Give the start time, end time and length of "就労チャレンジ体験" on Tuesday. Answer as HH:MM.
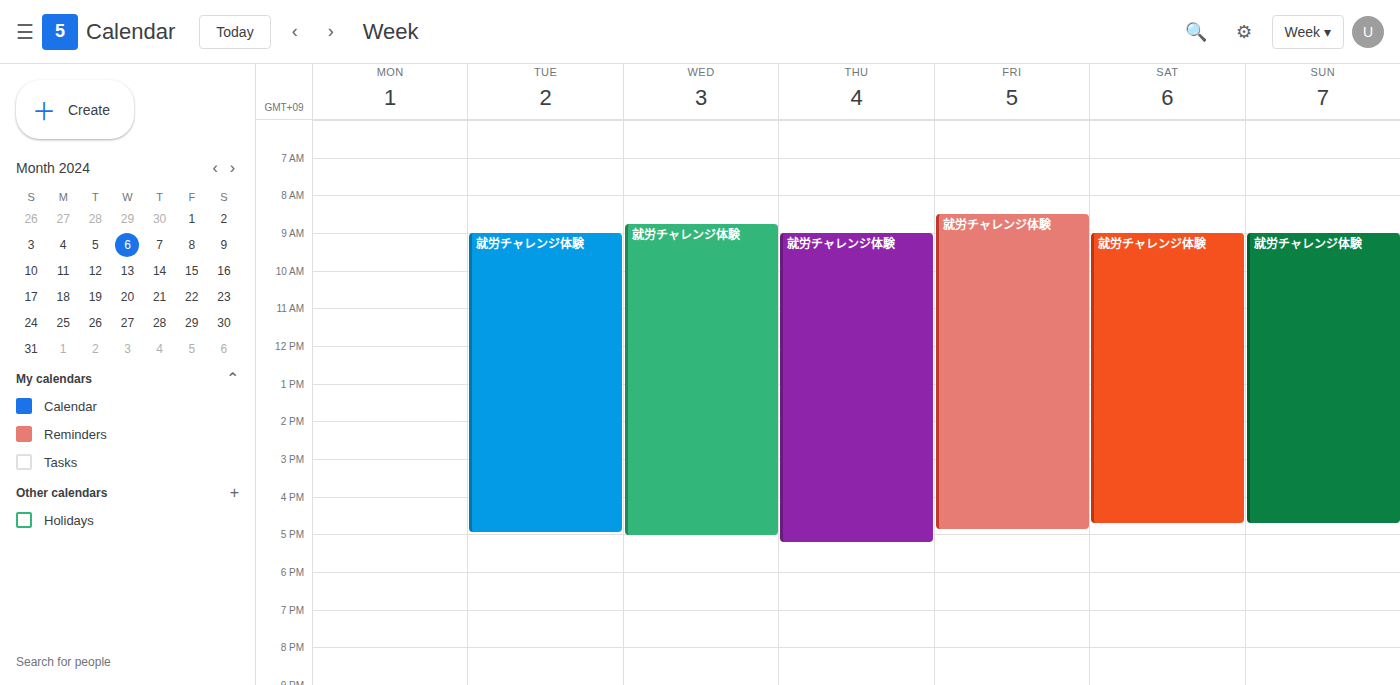
09:00 to 17:00, 8 hours